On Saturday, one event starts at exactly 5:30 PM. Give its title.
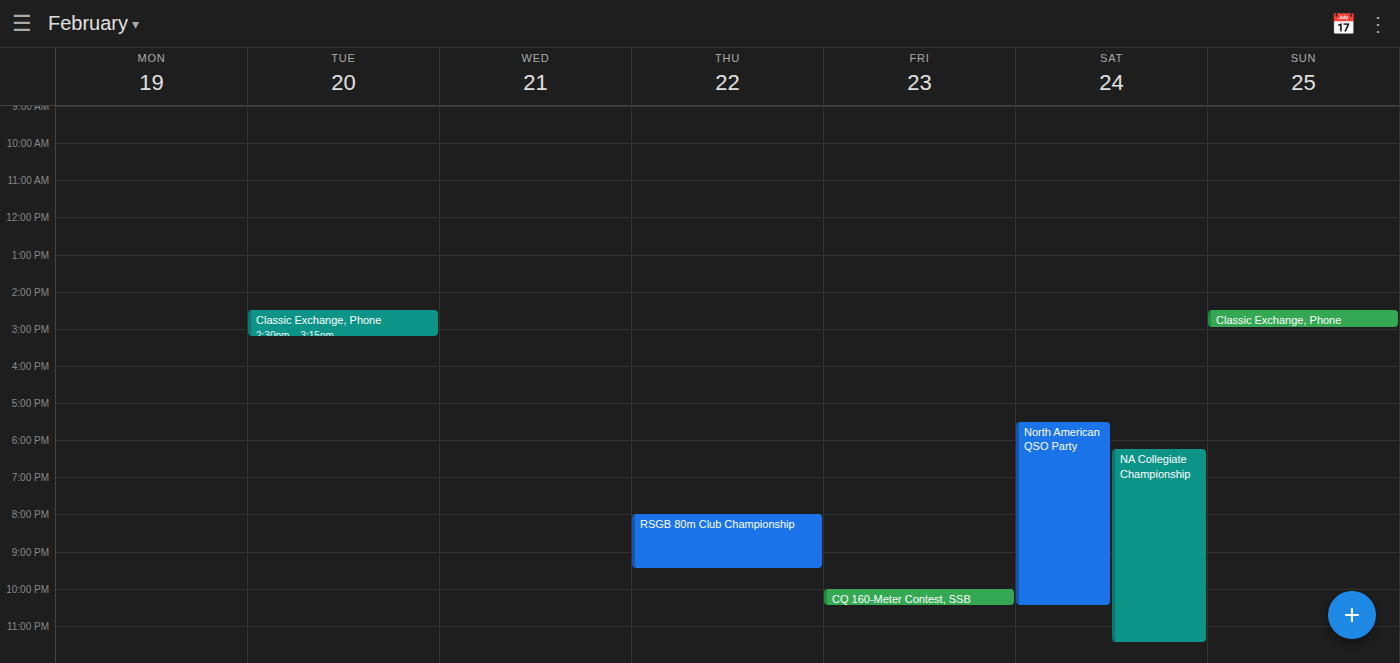
"North American QSO Party"